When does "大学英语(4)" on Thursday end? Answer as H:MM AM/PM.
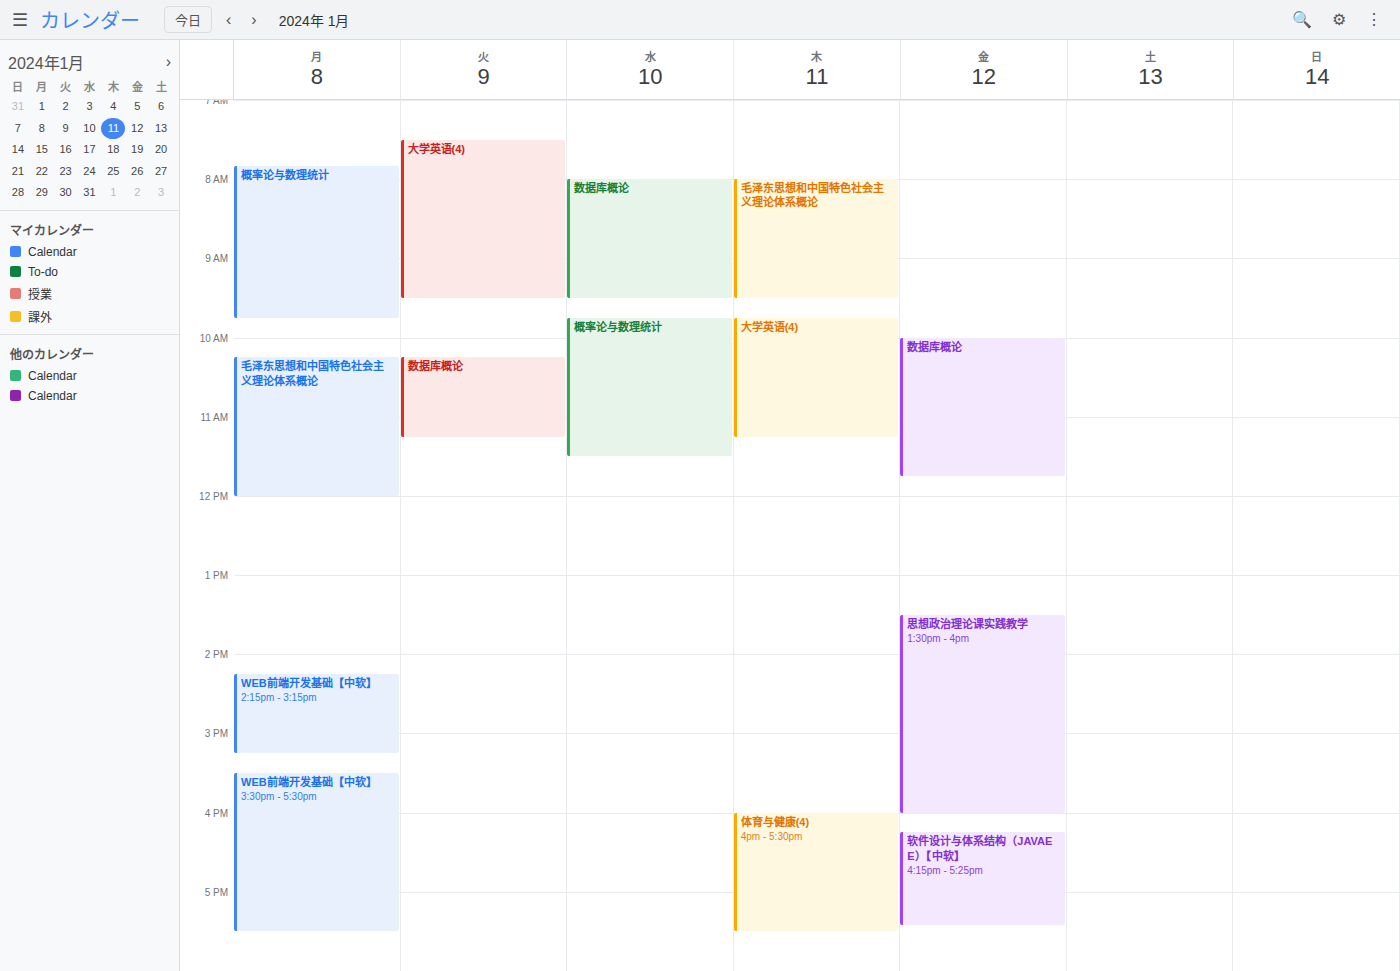
11:15 AM